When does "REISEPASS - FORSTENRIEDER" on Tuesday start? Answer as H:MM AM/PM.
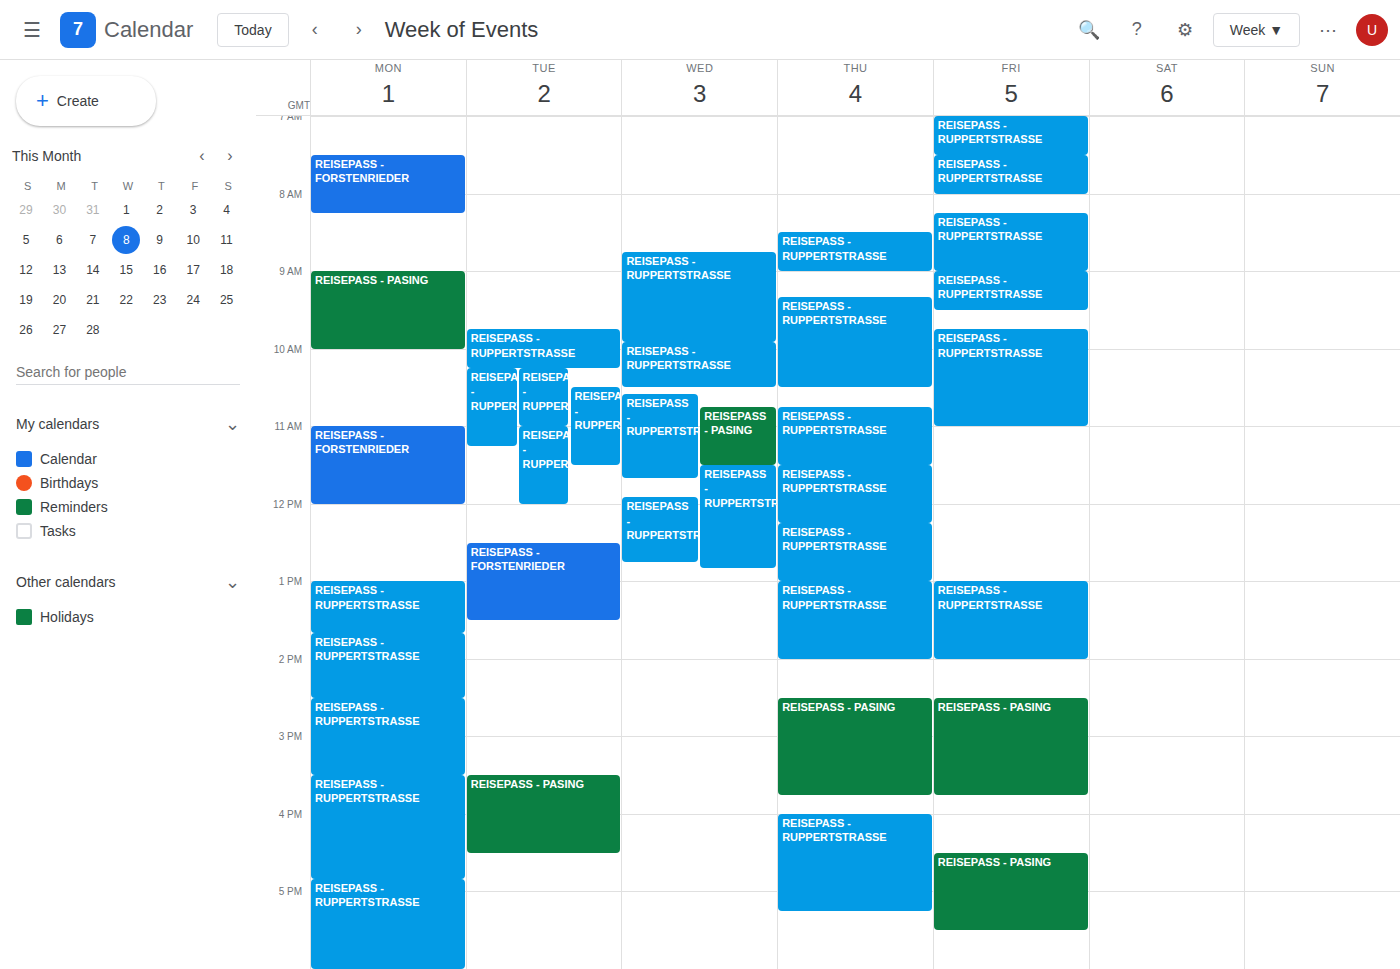
12:30 PM